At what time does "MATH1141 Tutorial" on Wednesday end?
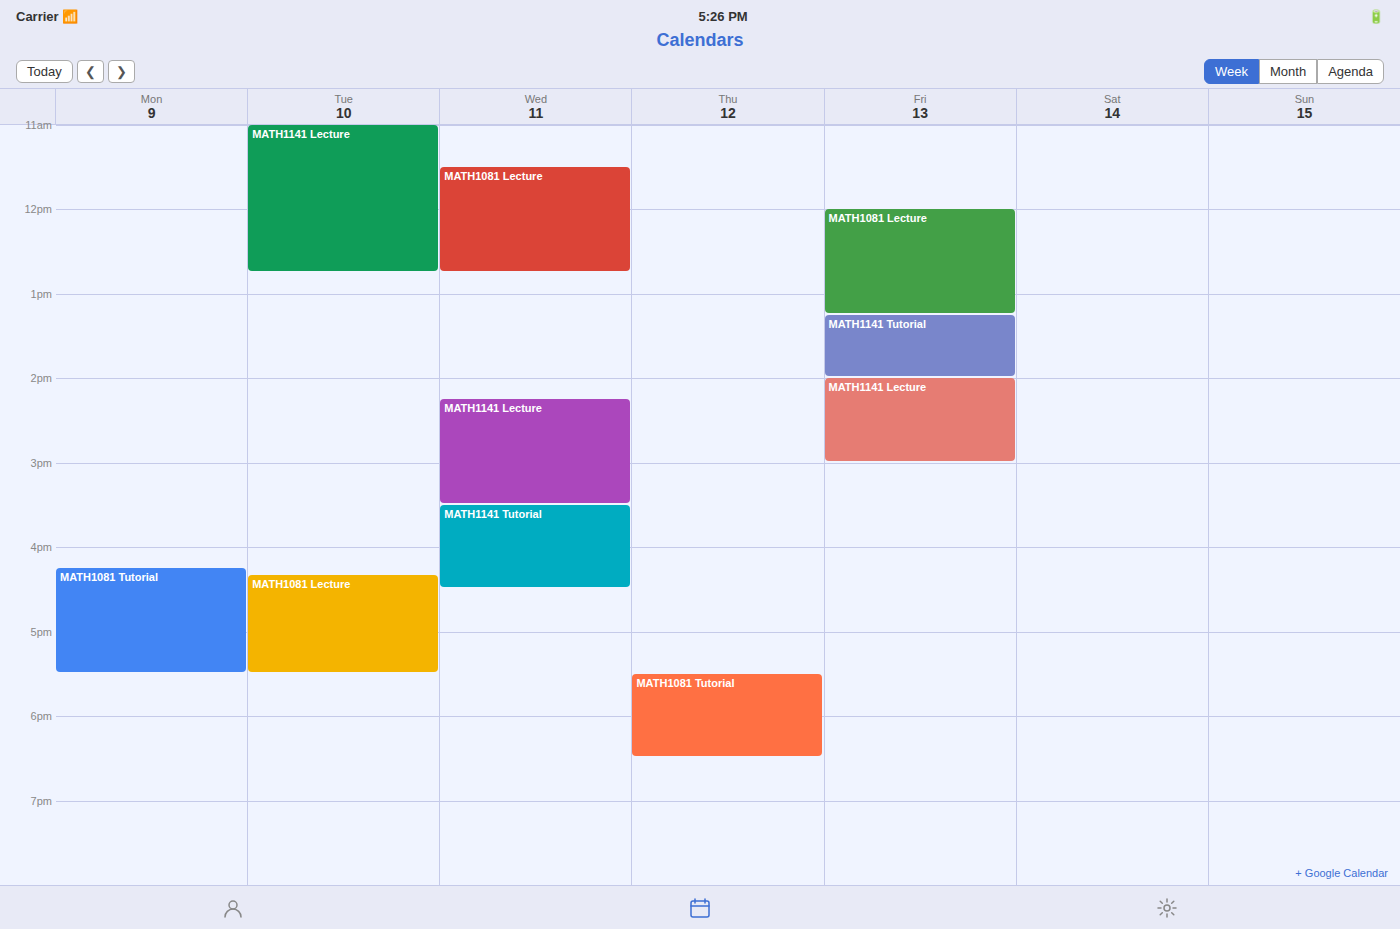
4:30 PM